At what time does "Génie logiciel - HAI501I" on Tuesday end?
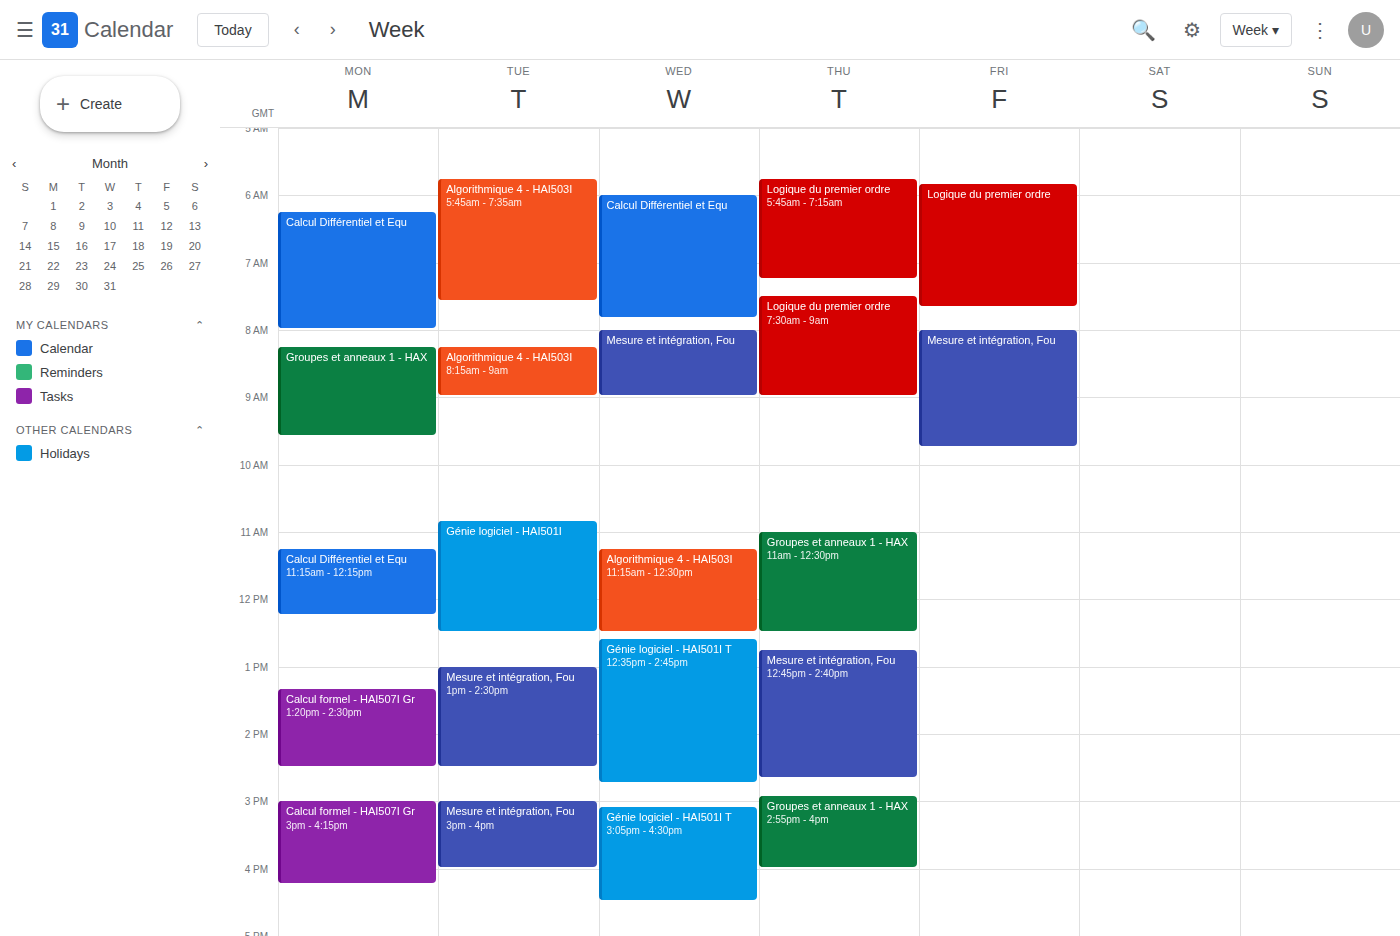
12:30 PM